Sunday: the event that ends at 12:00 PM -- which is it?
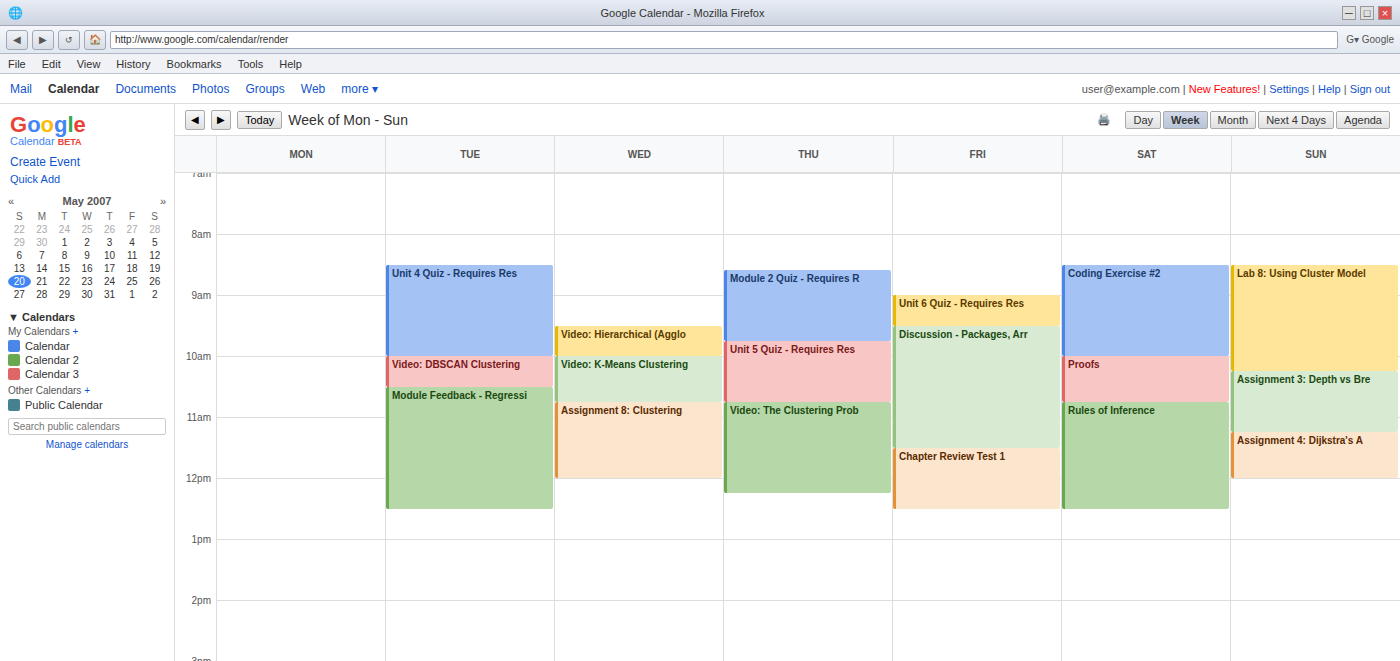
"Assignment 4: Dijkstra's A"